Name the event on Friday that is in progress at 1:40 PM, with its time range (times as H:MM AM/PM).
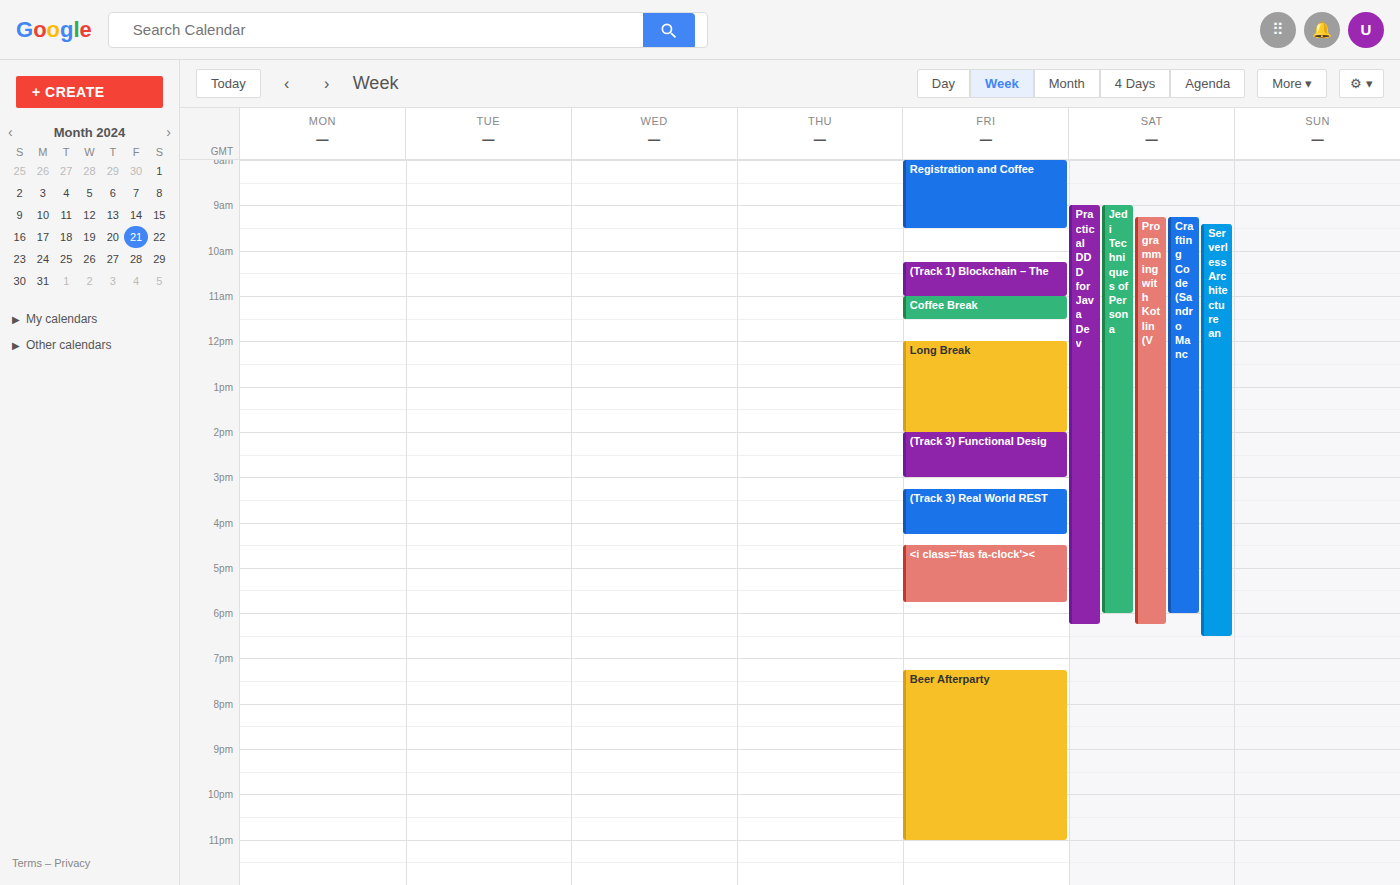
"Long Break", 12:00 PM to 2:00 PM